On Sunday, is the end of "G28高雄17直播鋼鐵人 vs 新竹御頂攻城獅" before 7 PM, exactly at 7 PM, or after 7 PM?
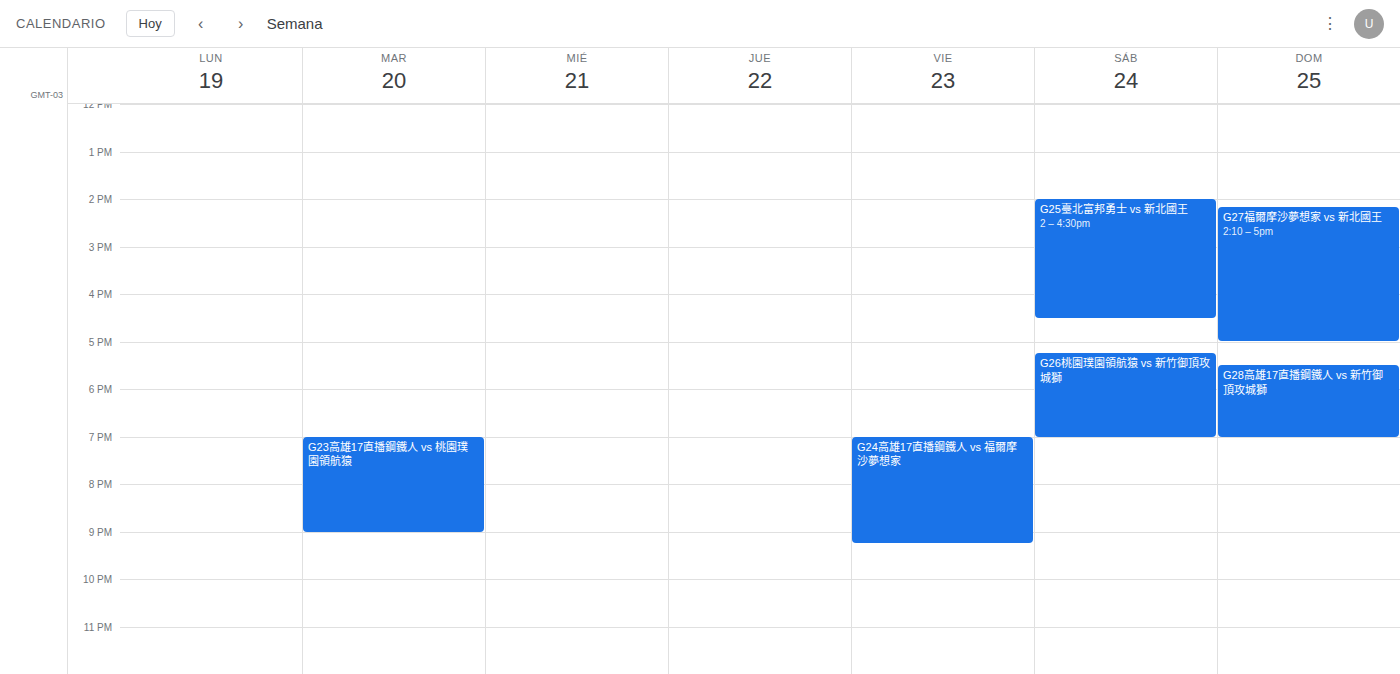
7:00 PM -- exactly at 7 PM, on the 7 PM line.